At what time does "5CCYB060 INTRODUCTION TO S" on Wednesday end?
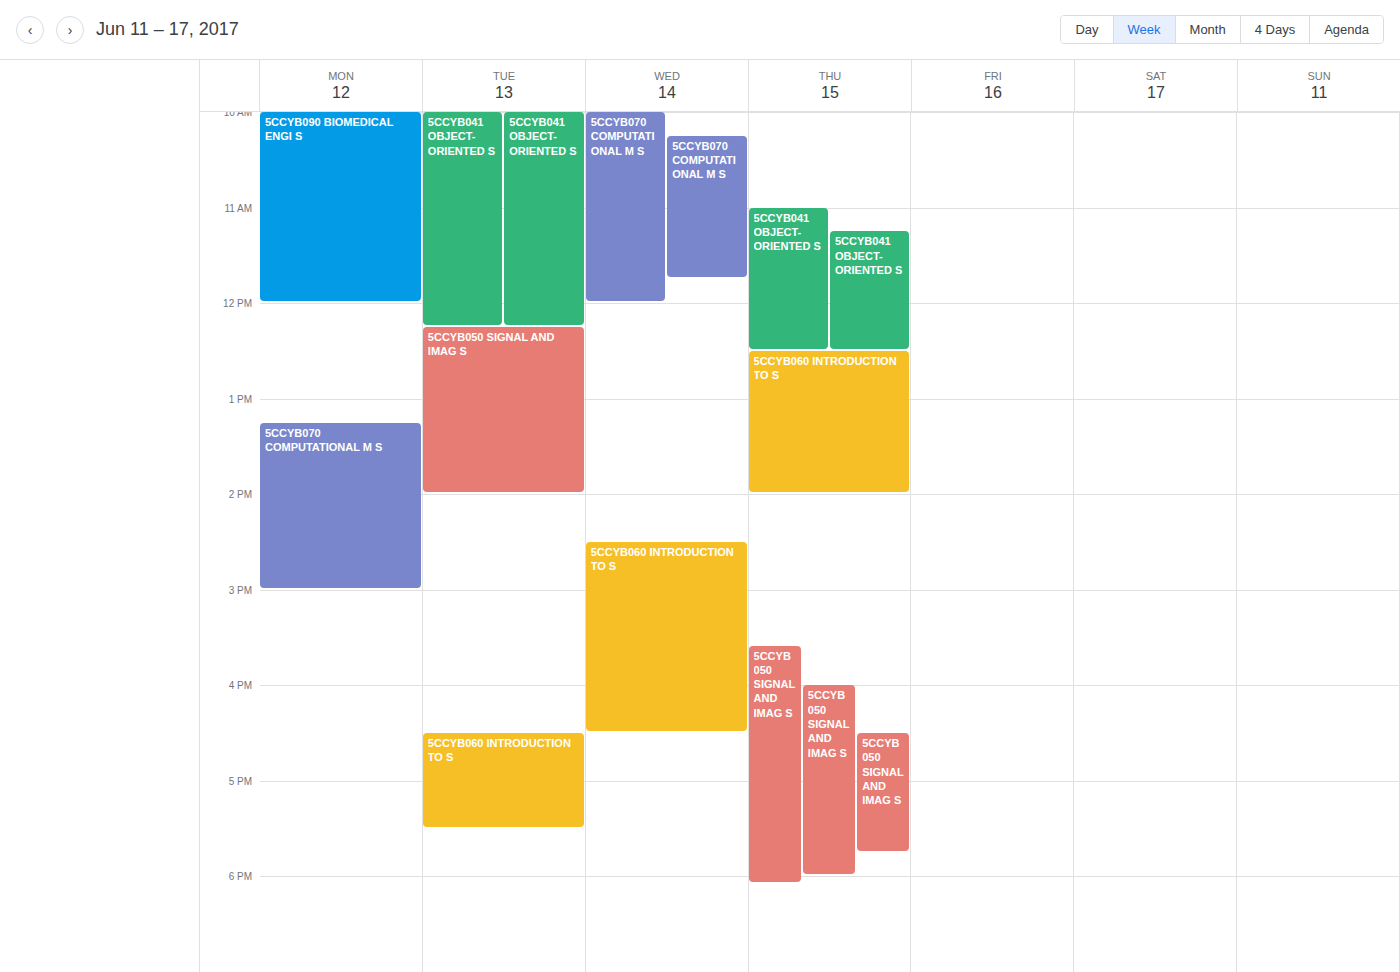
4:30 PM